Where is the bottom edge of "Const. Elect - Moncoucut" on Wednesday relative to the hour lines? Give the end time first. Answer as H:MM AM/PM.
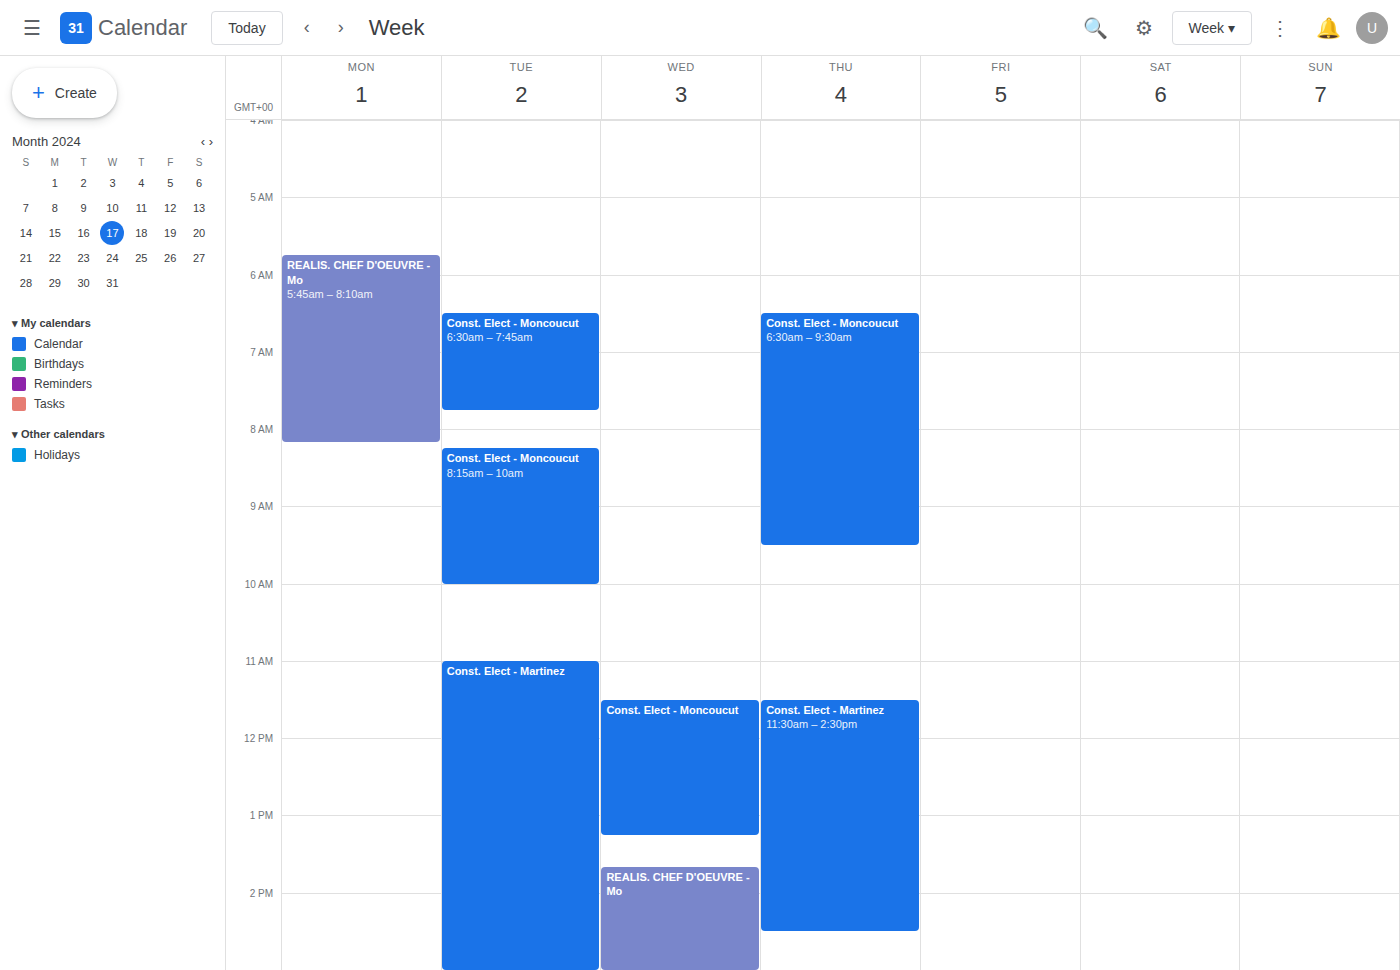
1:15 PM -- neither: a quarter of the way from the 1 PM line to the 2 PM line.